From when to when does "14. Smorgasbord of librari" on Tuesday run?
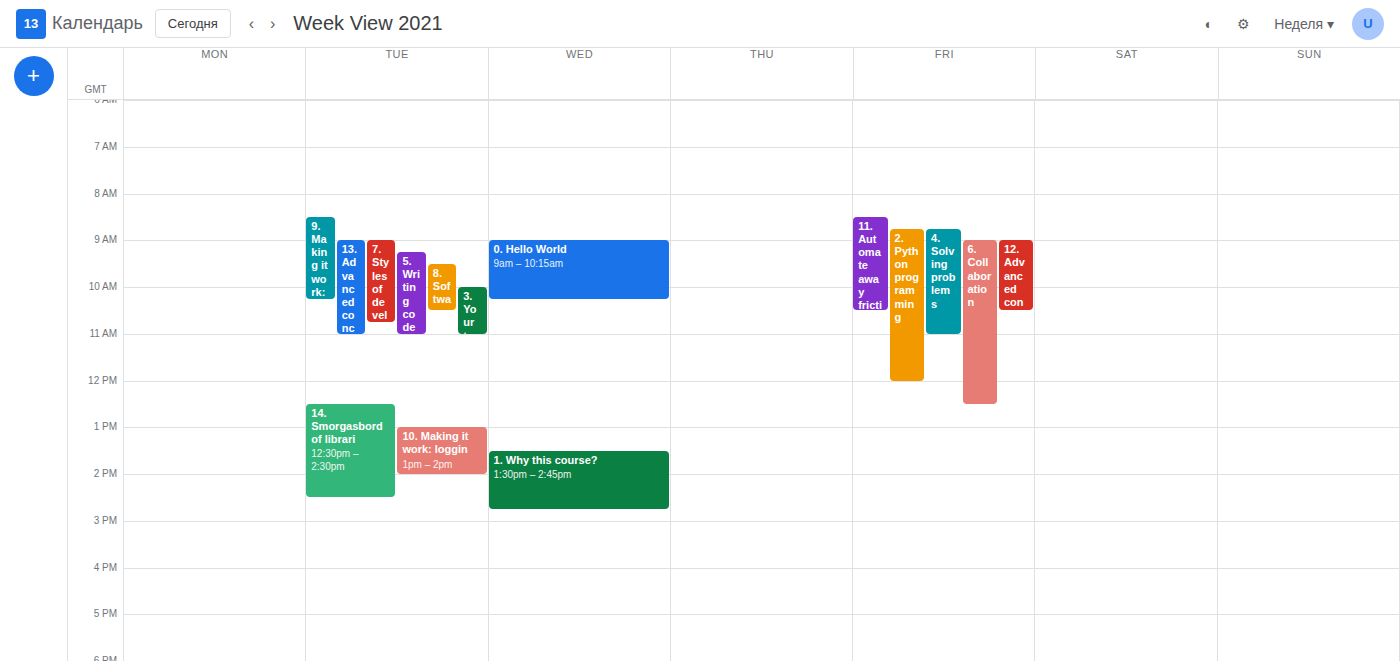
12:30 PM to 2:30 PM